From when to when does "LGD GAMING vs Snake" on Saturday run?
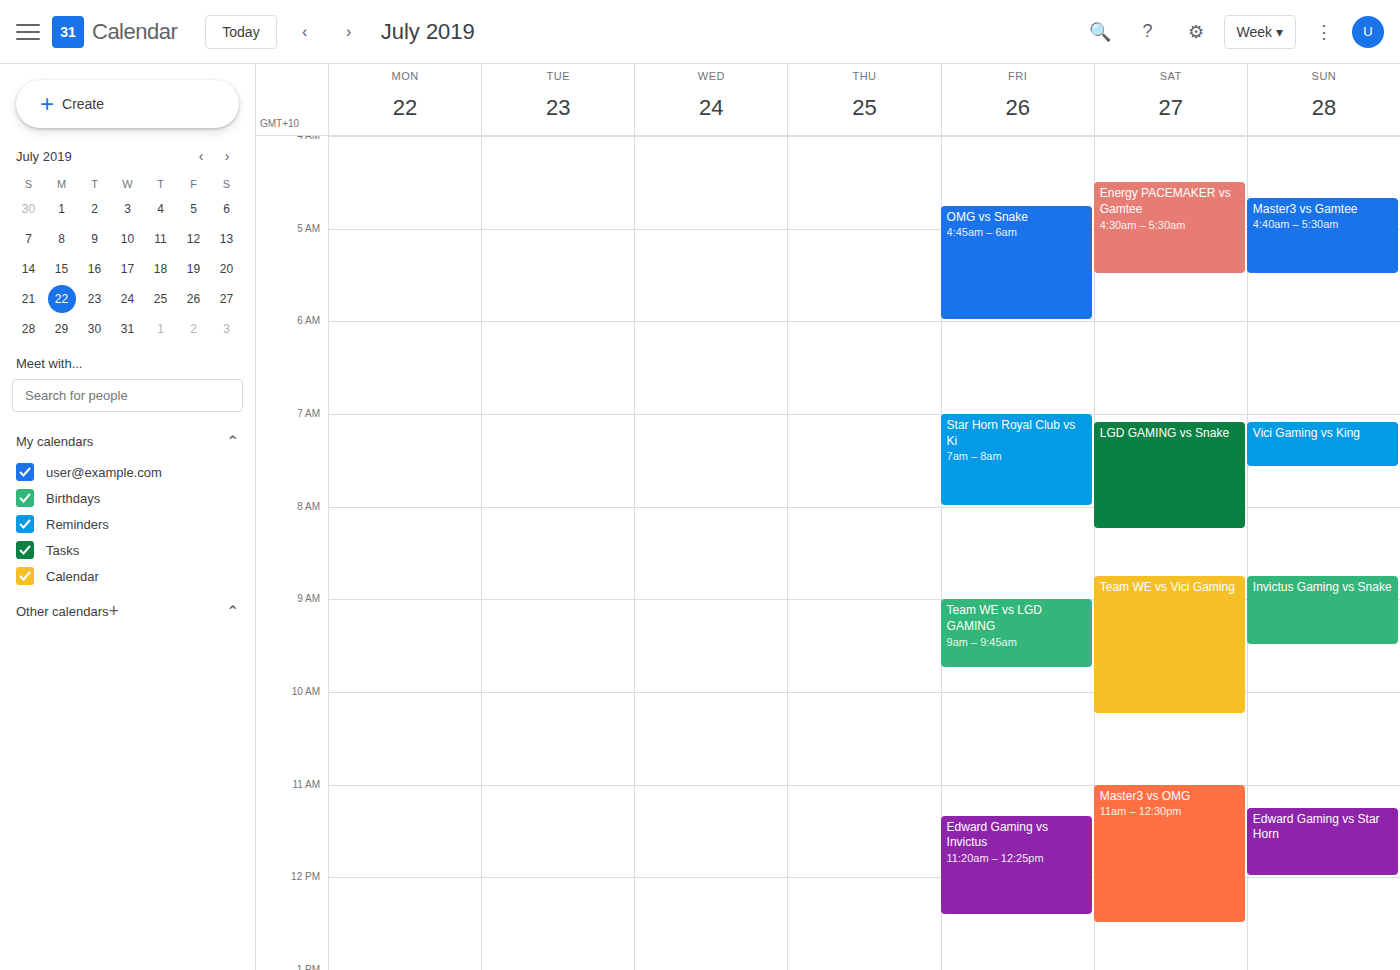
7:05 AM to 8:15 AM